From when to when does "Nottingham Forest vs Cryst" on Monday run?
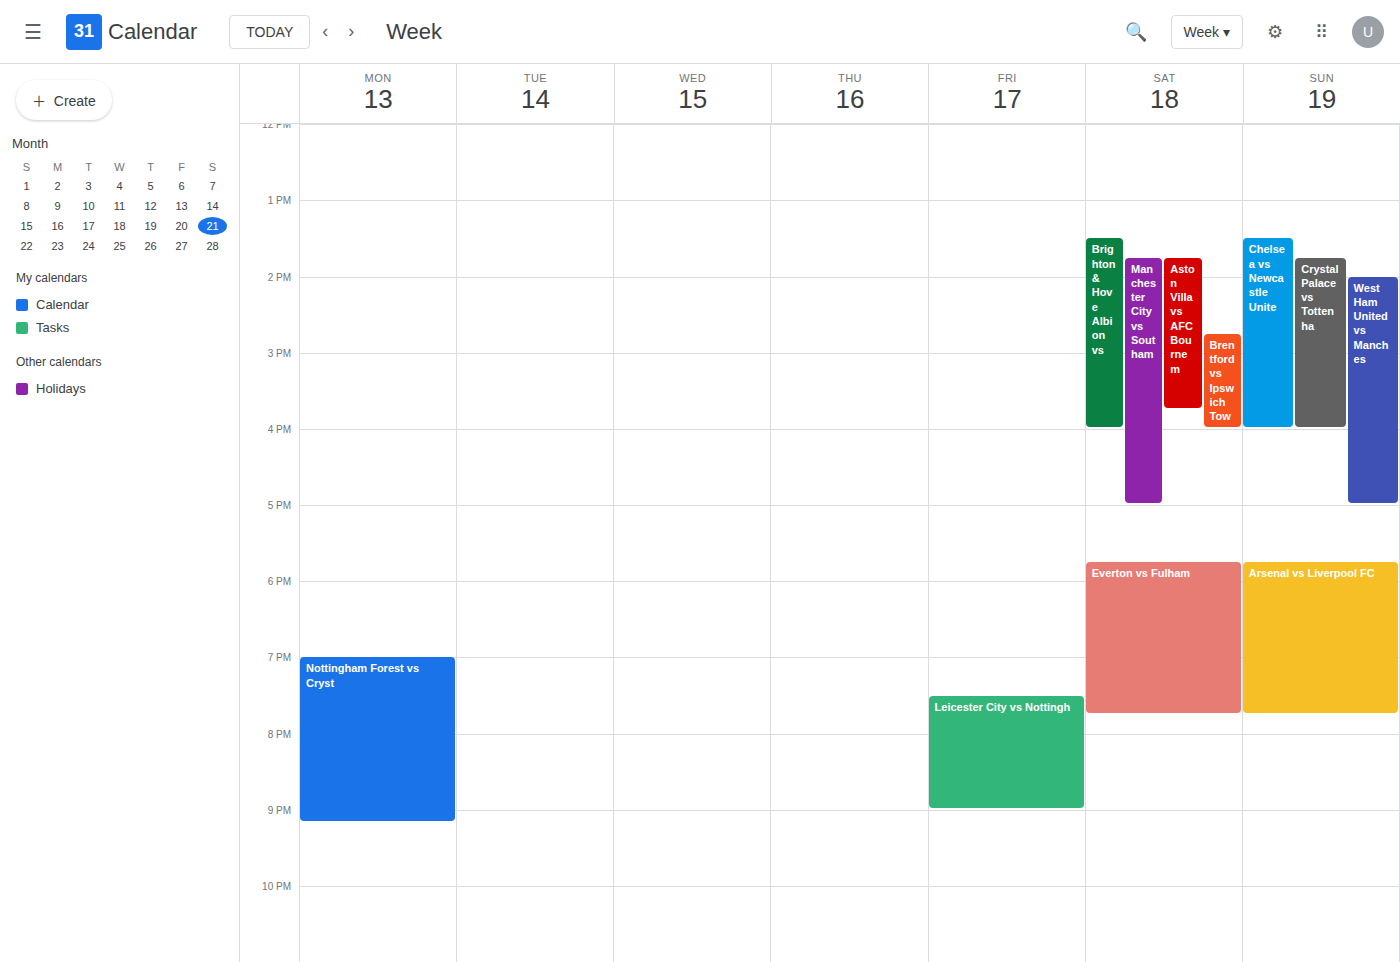
7:00 PM to 9:10 PM